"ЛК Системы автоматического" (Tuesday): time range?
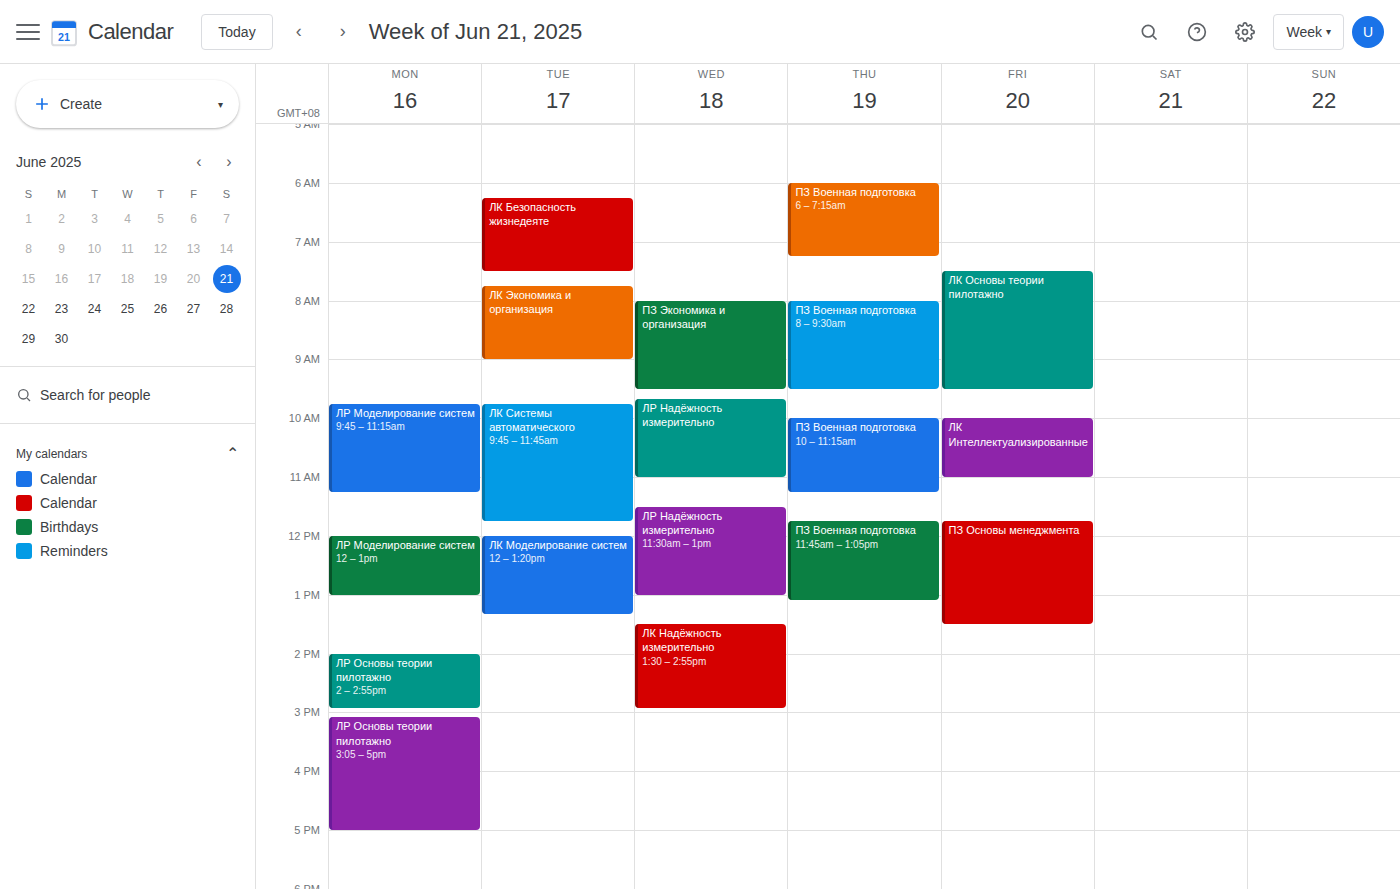
9:45 AM to 11:45 AM